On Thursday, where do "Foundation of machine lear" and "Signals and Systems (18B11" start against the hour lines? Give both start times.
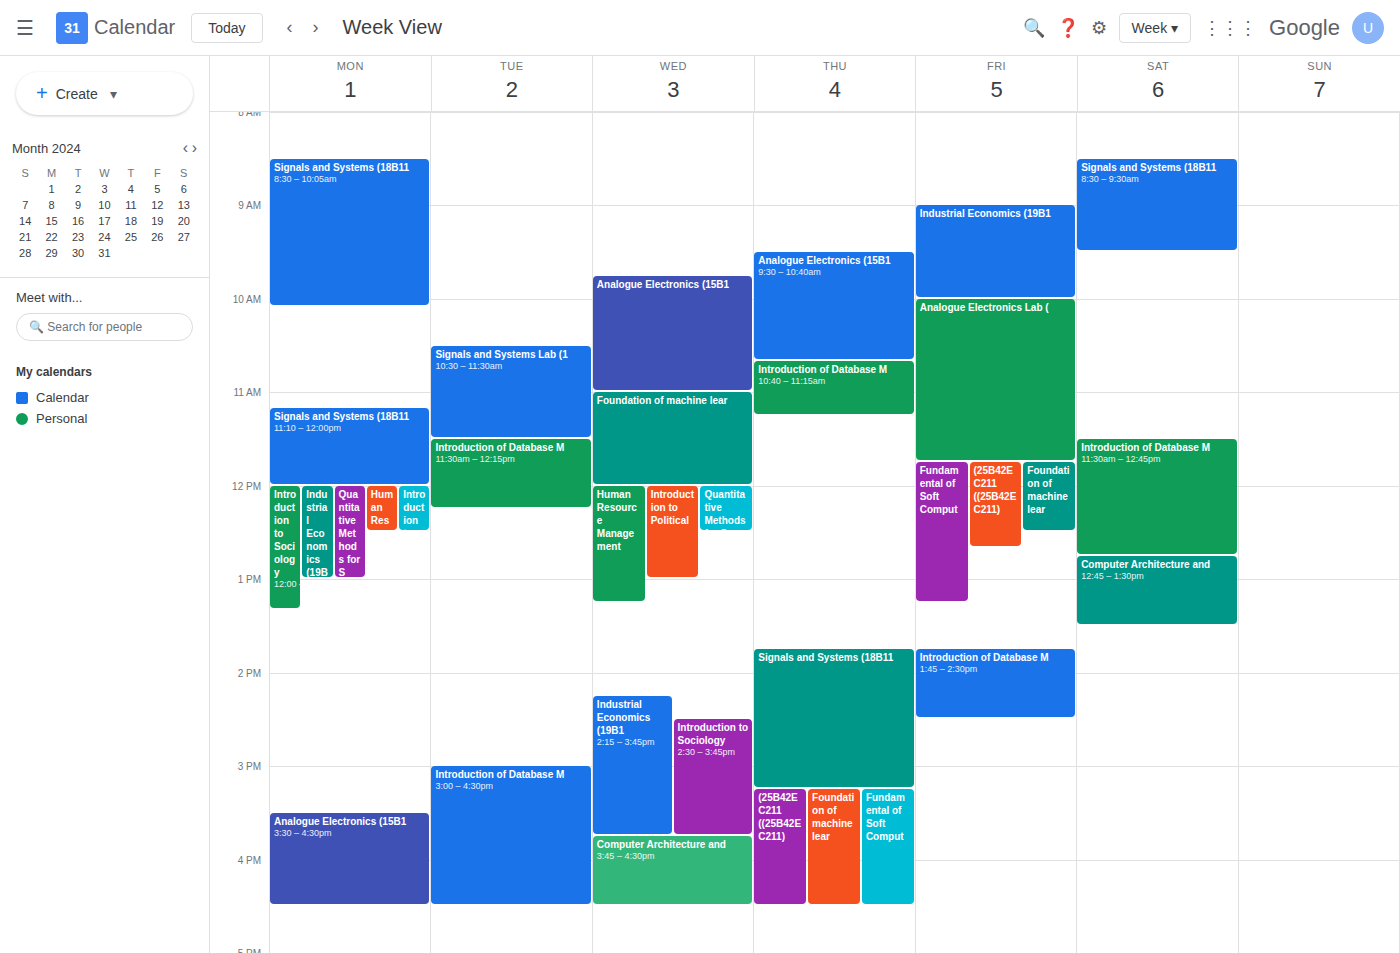
"Foundation of machine lear": 3:15 PM, neither: a quarter of the way from the 3 PM line to the 4 PM line. "Signals and Systems (18B11": 1:45 PM, neither: three quarters of the way from the 1 PM line to the 2 PM line.